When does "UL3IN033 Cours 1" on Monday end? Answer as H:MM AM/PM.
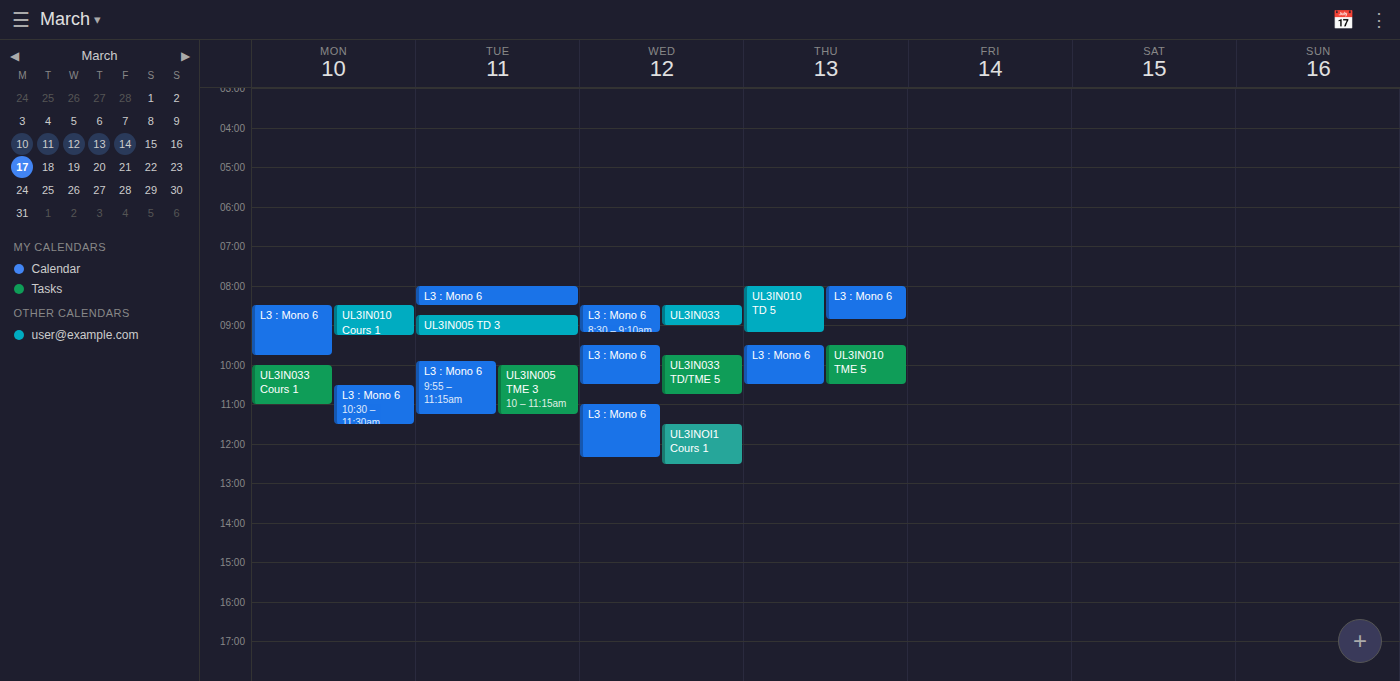
11:00 AM